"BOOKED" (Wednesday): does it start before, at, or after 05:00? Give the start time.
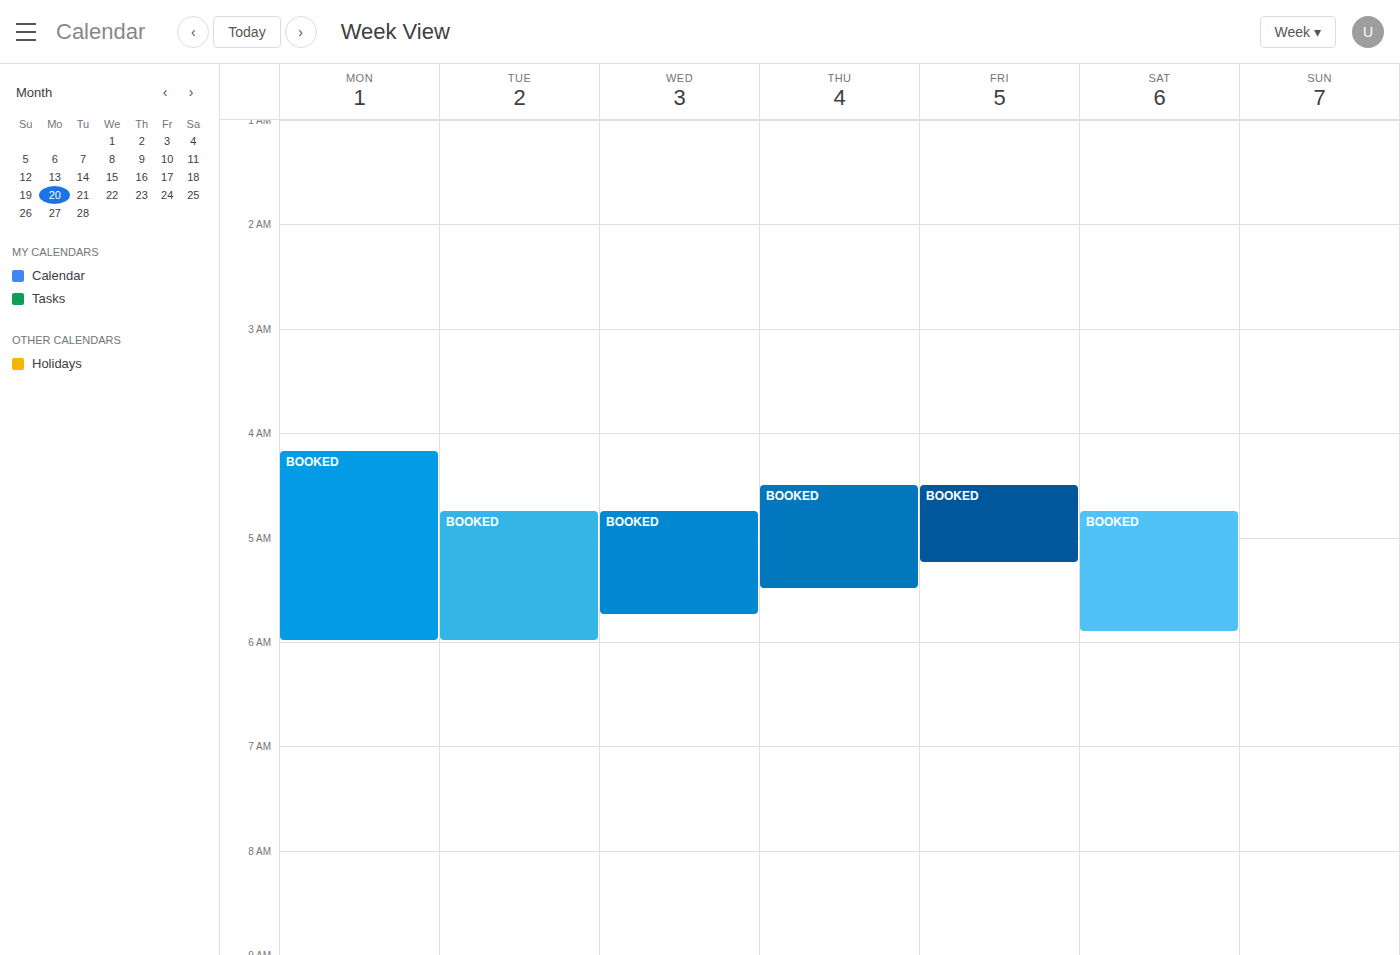
04:45 -- before 05:00, 15 minutes above the 05:00 line.